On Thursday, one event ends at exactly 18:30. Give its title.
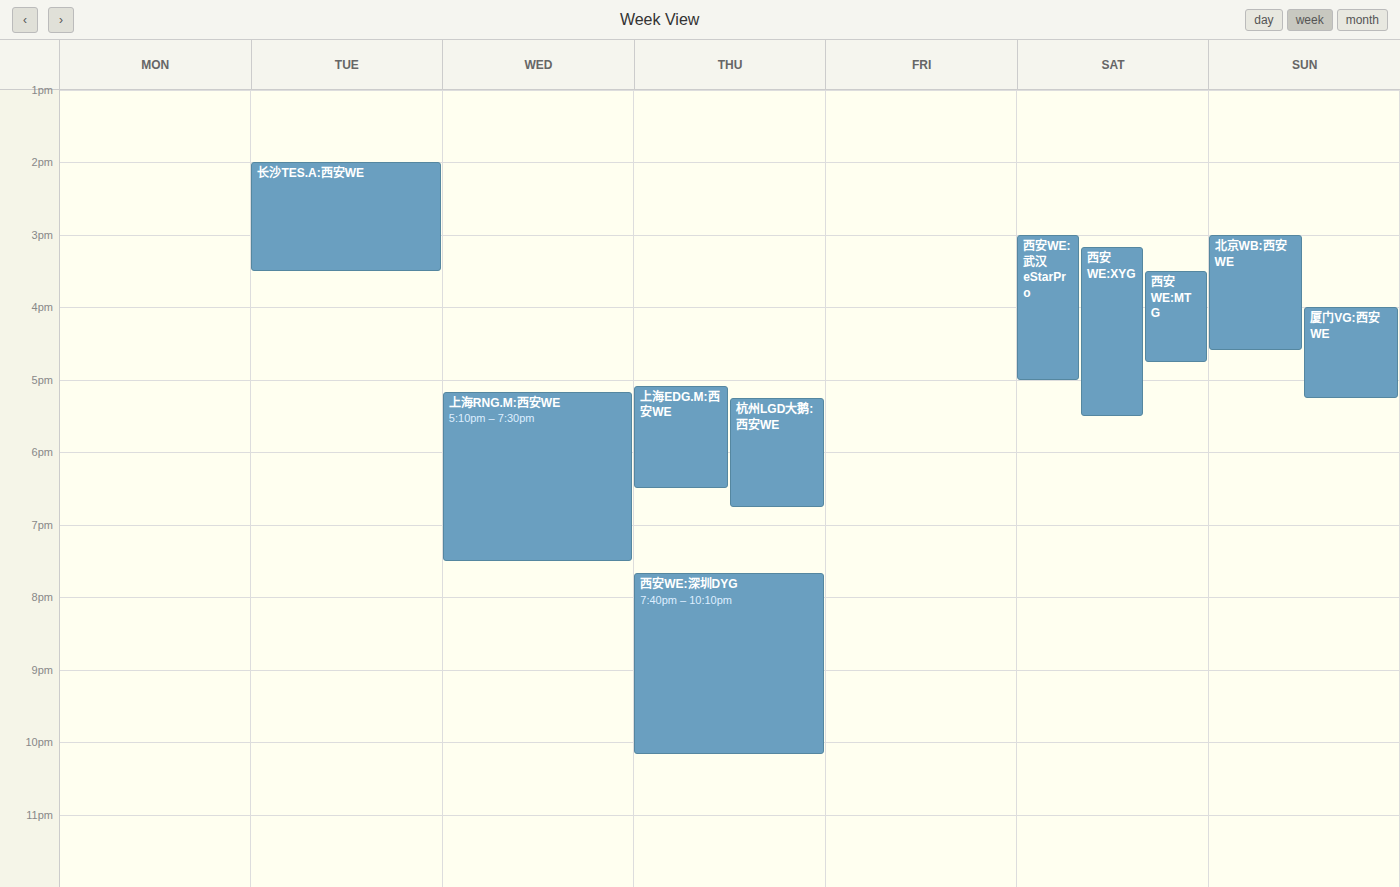
"上海EDG.M:西安WE"